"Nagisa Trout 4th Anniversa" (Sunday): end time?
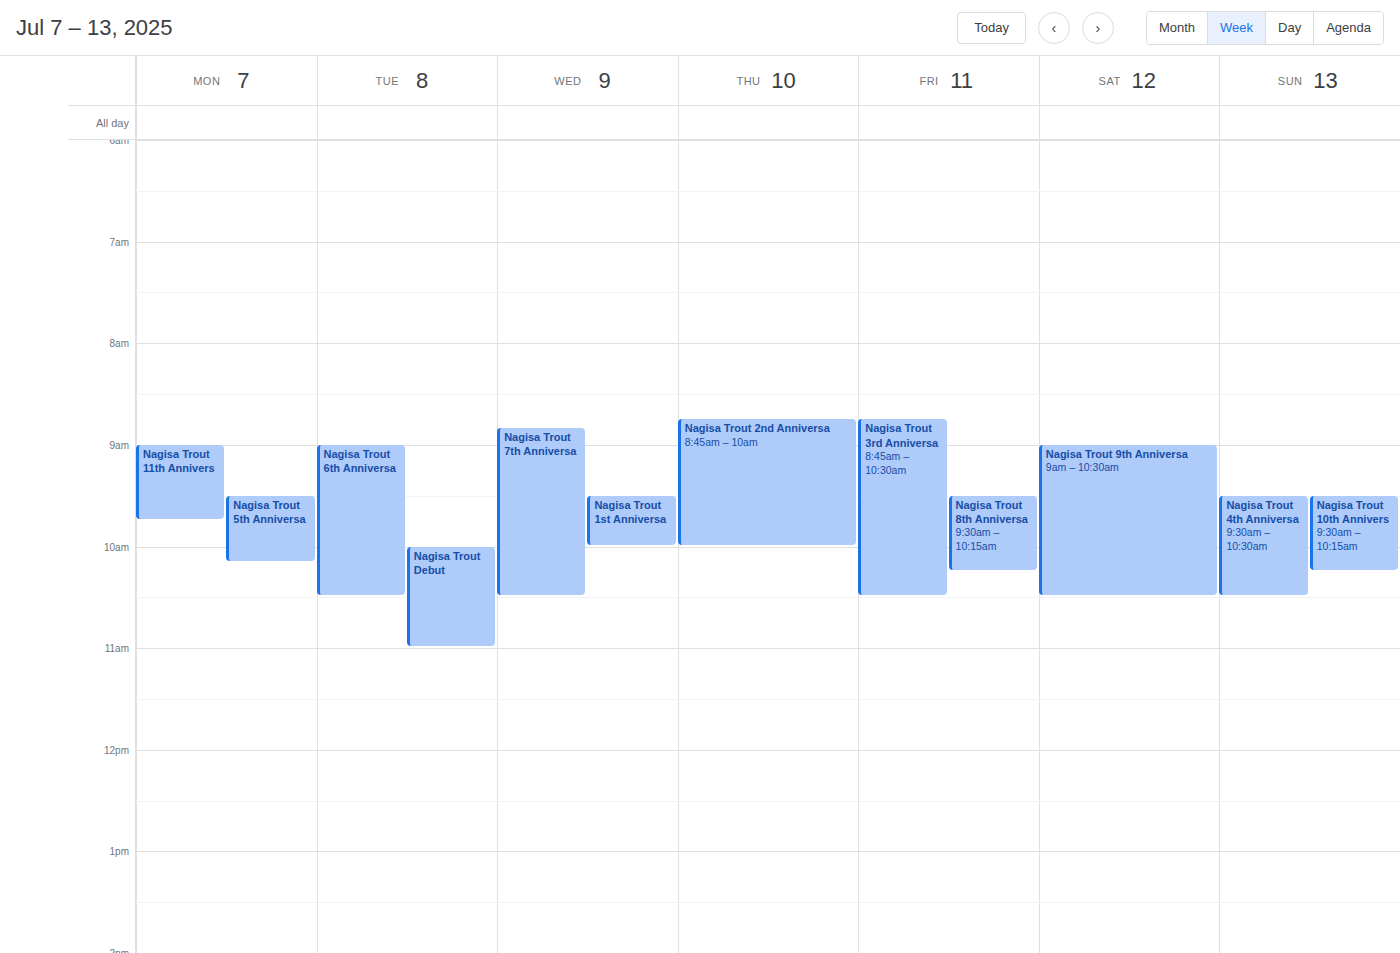
10:30 AM